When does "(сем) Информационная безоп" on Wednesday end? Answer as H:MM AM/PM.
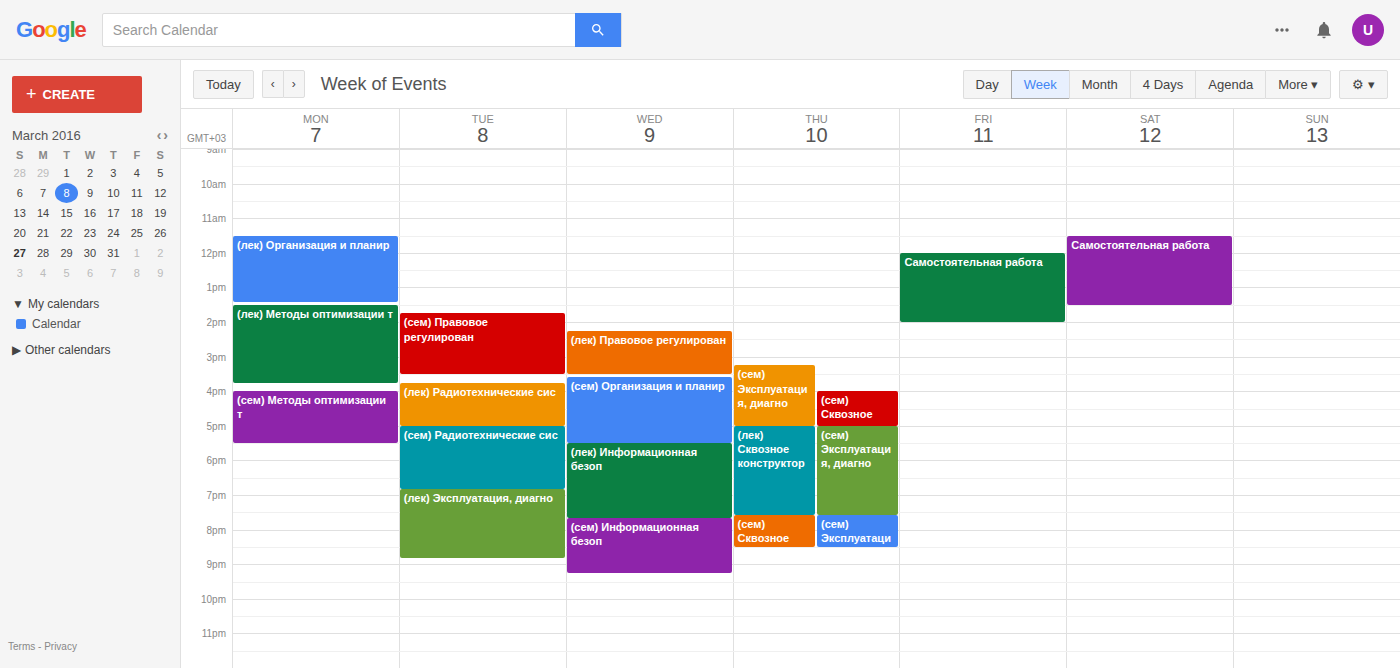
9:15 PM